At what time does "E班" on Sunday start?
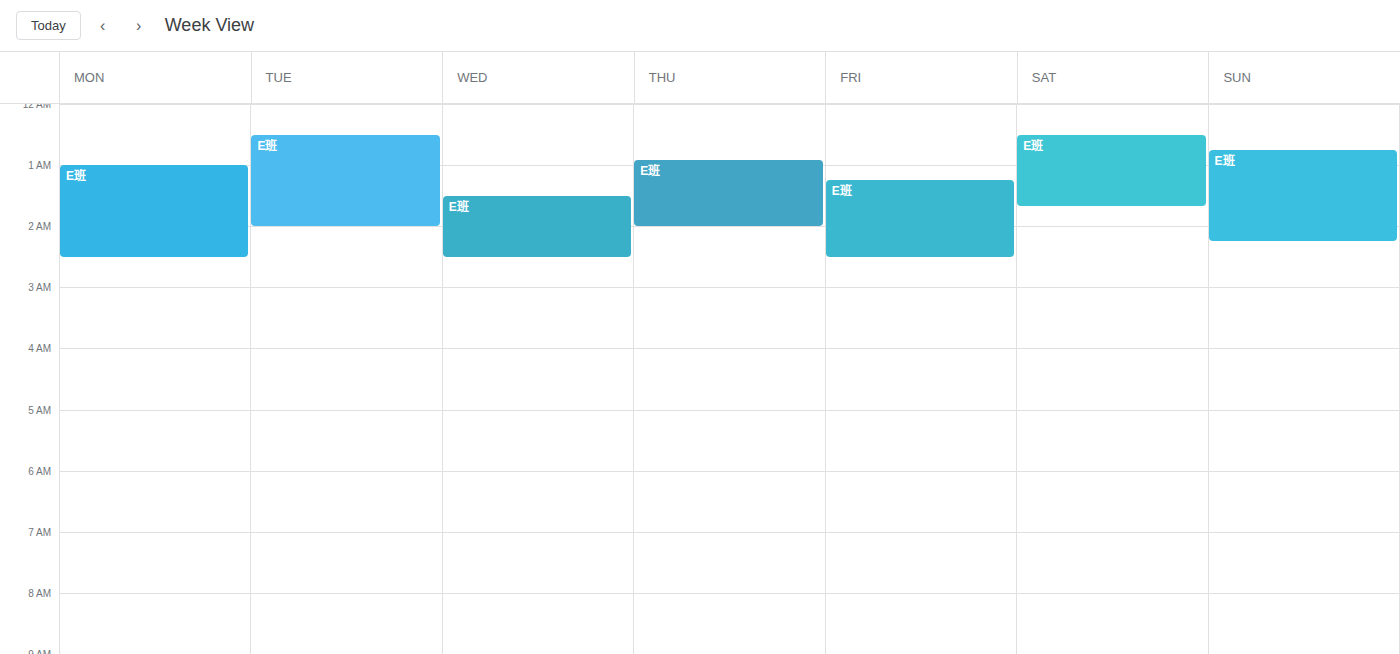
12:45 AM